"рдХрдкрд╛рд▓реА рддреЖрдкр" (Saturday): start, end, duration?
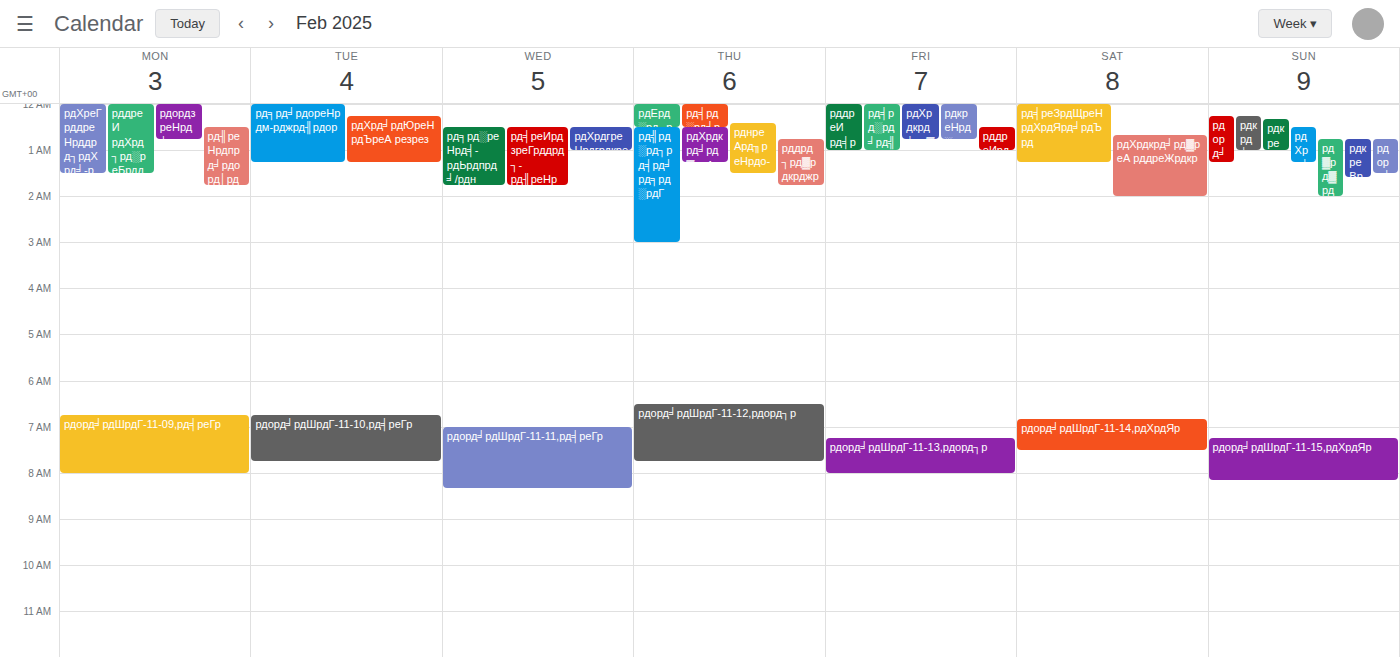
12:40 AM to 2:00 AM, 1 hour 20 minutes